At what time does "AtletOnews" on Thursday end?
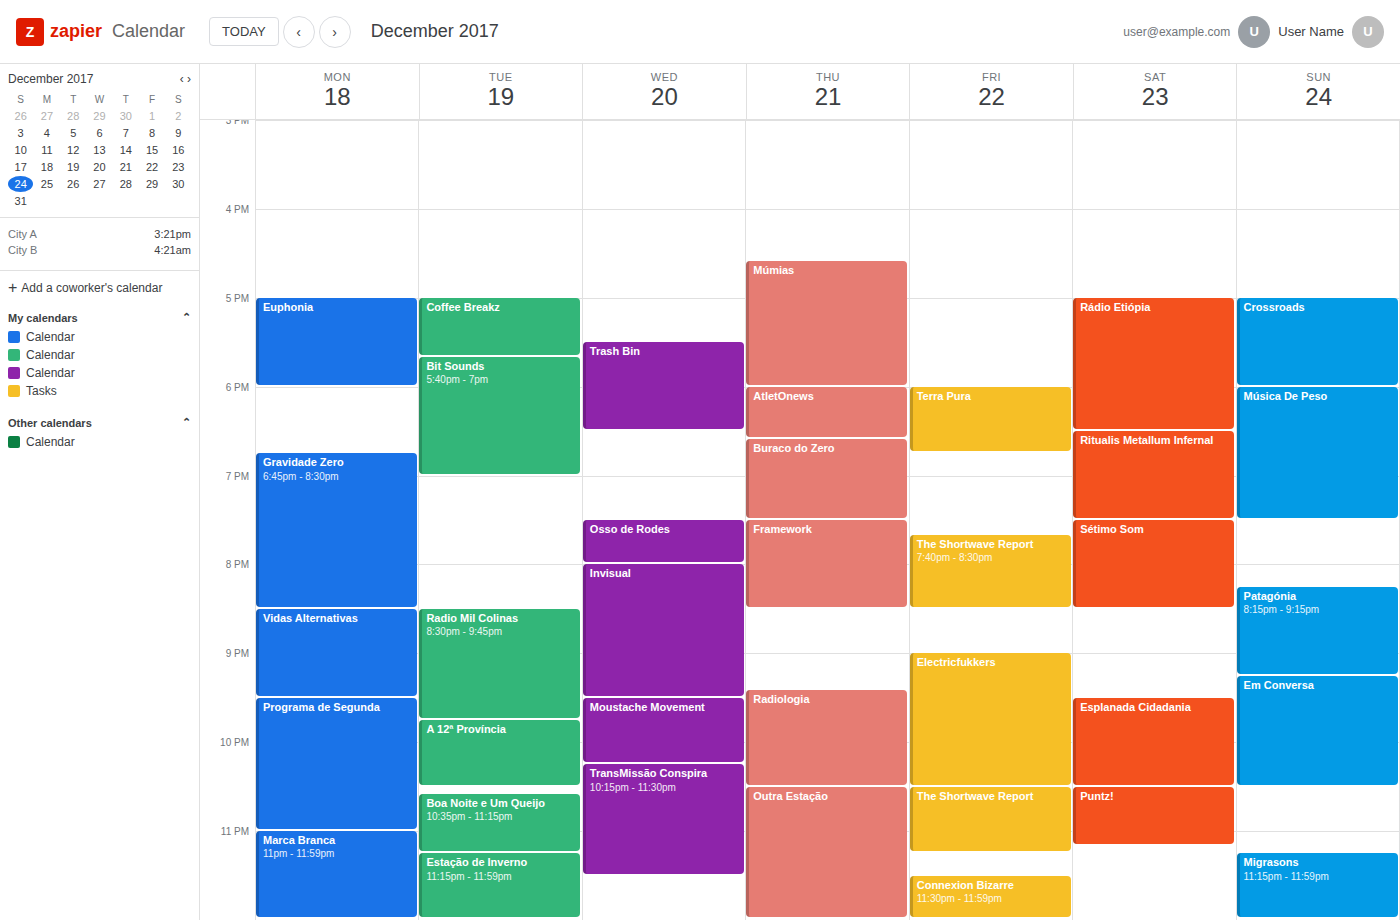
6:35 PM